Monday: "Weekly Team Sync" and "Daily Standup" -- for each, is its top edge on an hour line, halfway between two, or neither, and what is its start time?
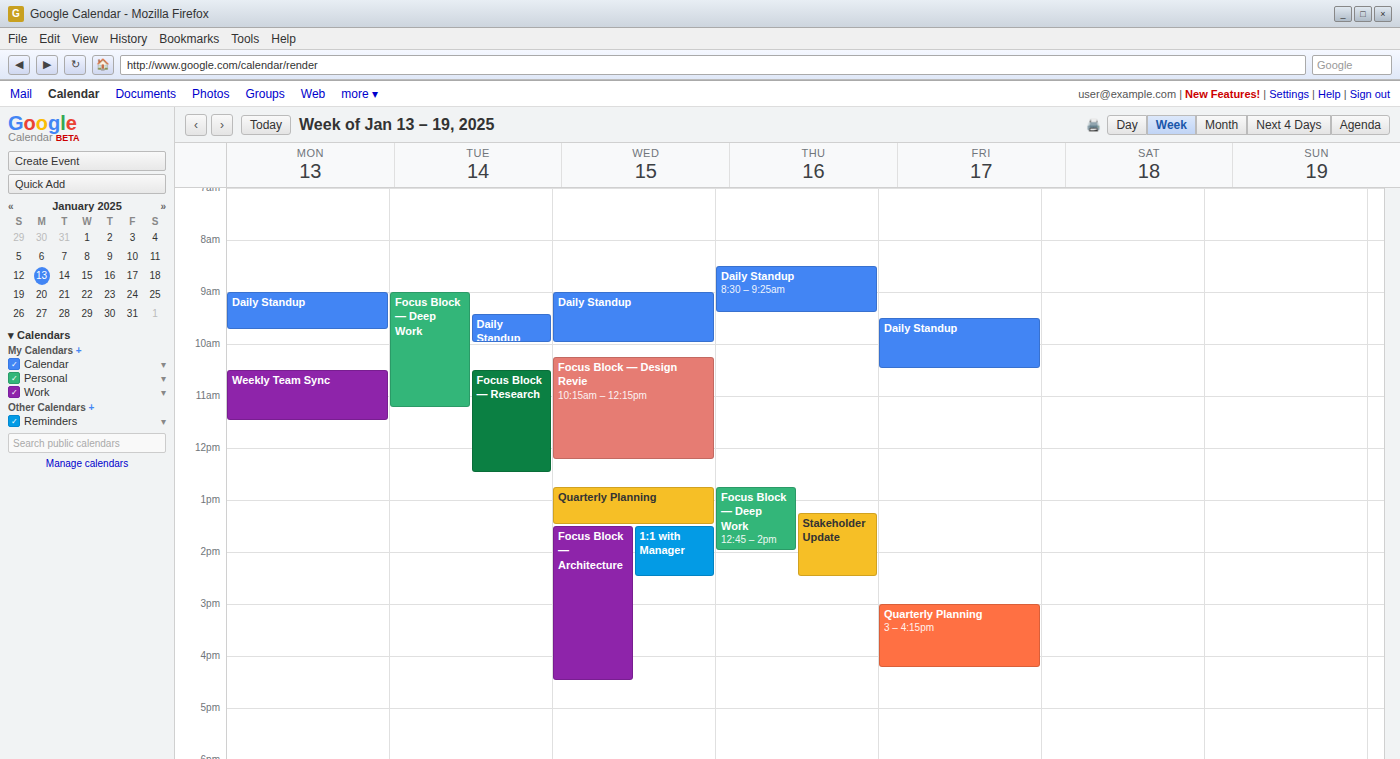
"Weekly Team Sync": 10:30 AM, halfway between the 10 AM and 11 AM lines. "Daily Standup": 9:00 AM, exactly on the 9 AM line.